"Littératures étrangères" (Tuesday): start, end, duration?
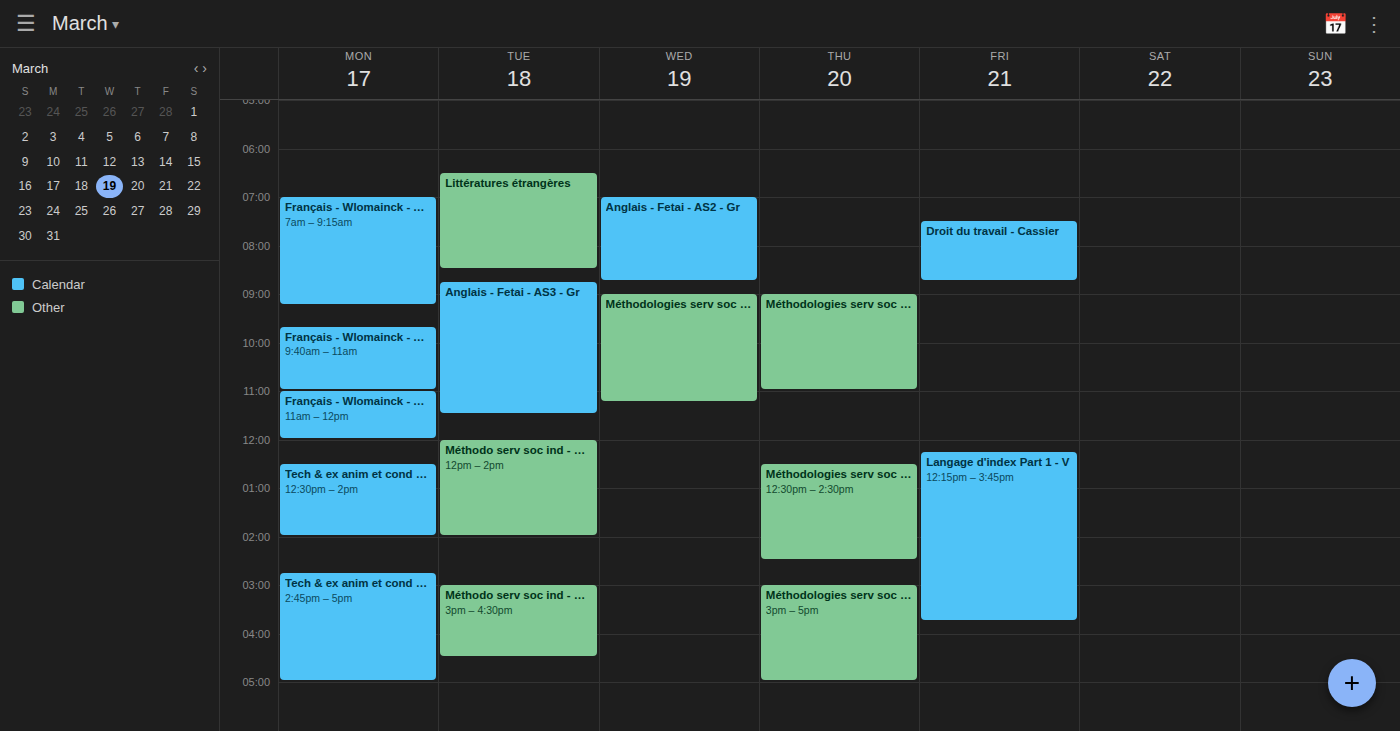
6:30 AM to 8:30 AM, 2 hours